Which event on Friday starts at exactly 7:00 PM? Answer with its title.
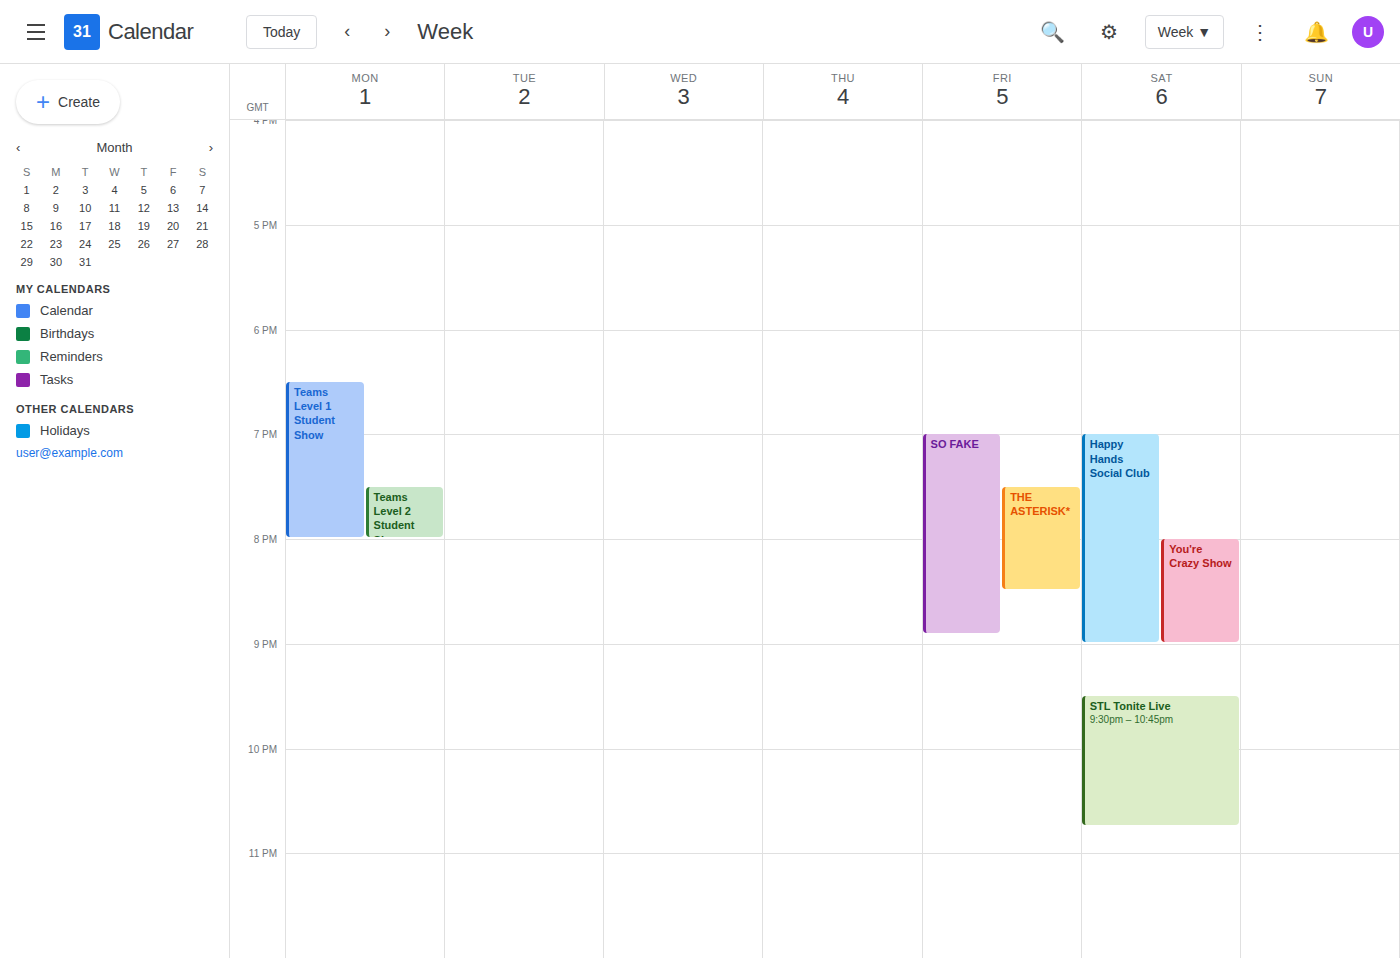
"SO FAKE"